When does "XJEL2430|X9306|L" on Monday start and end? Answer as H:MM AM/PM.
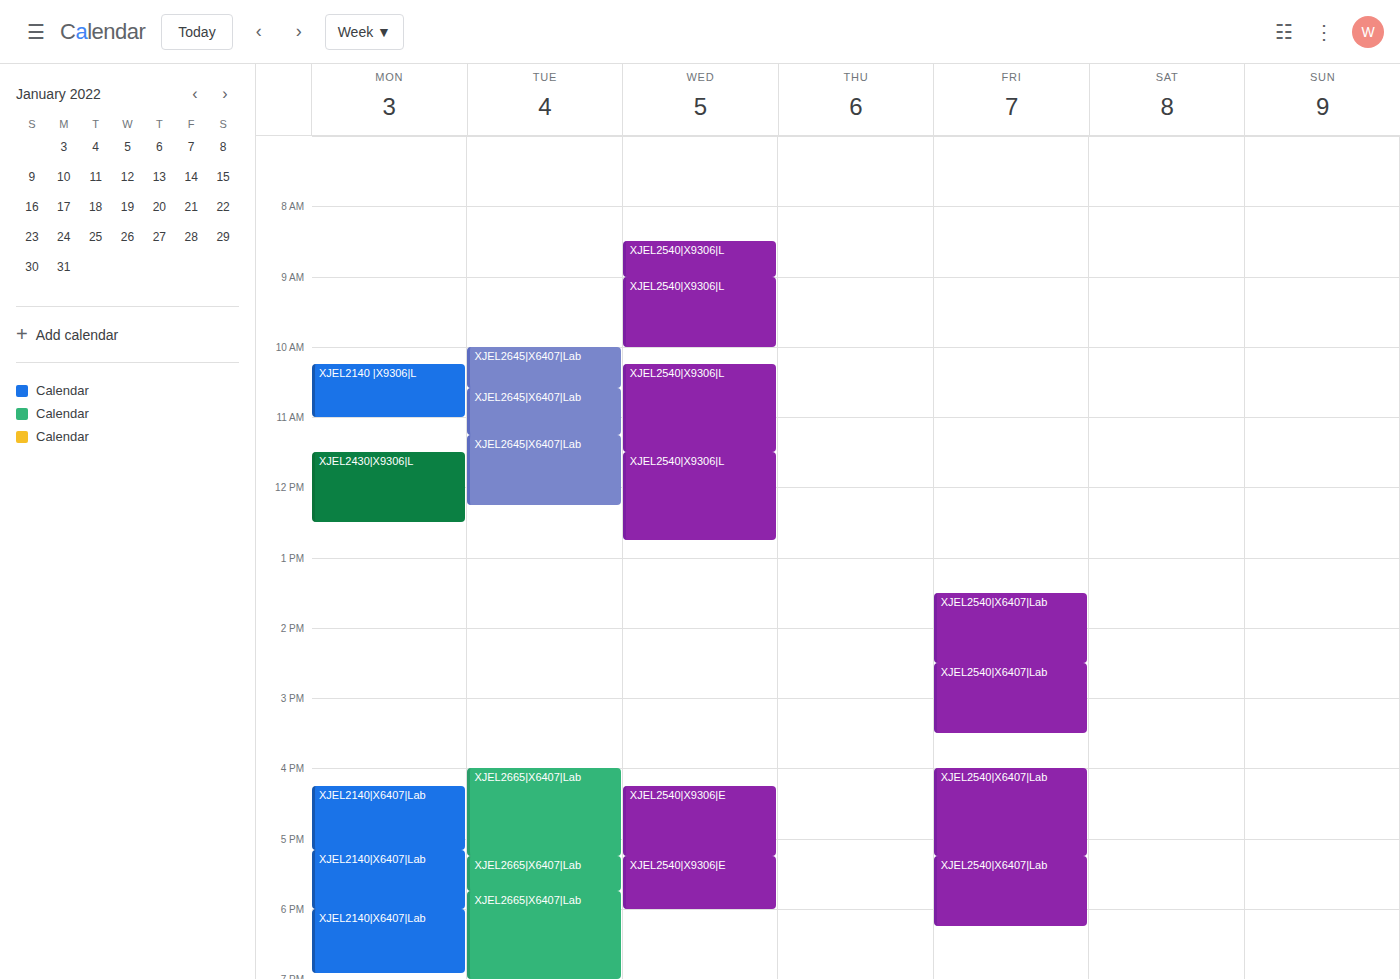
11:30 AM to 12:30 PM